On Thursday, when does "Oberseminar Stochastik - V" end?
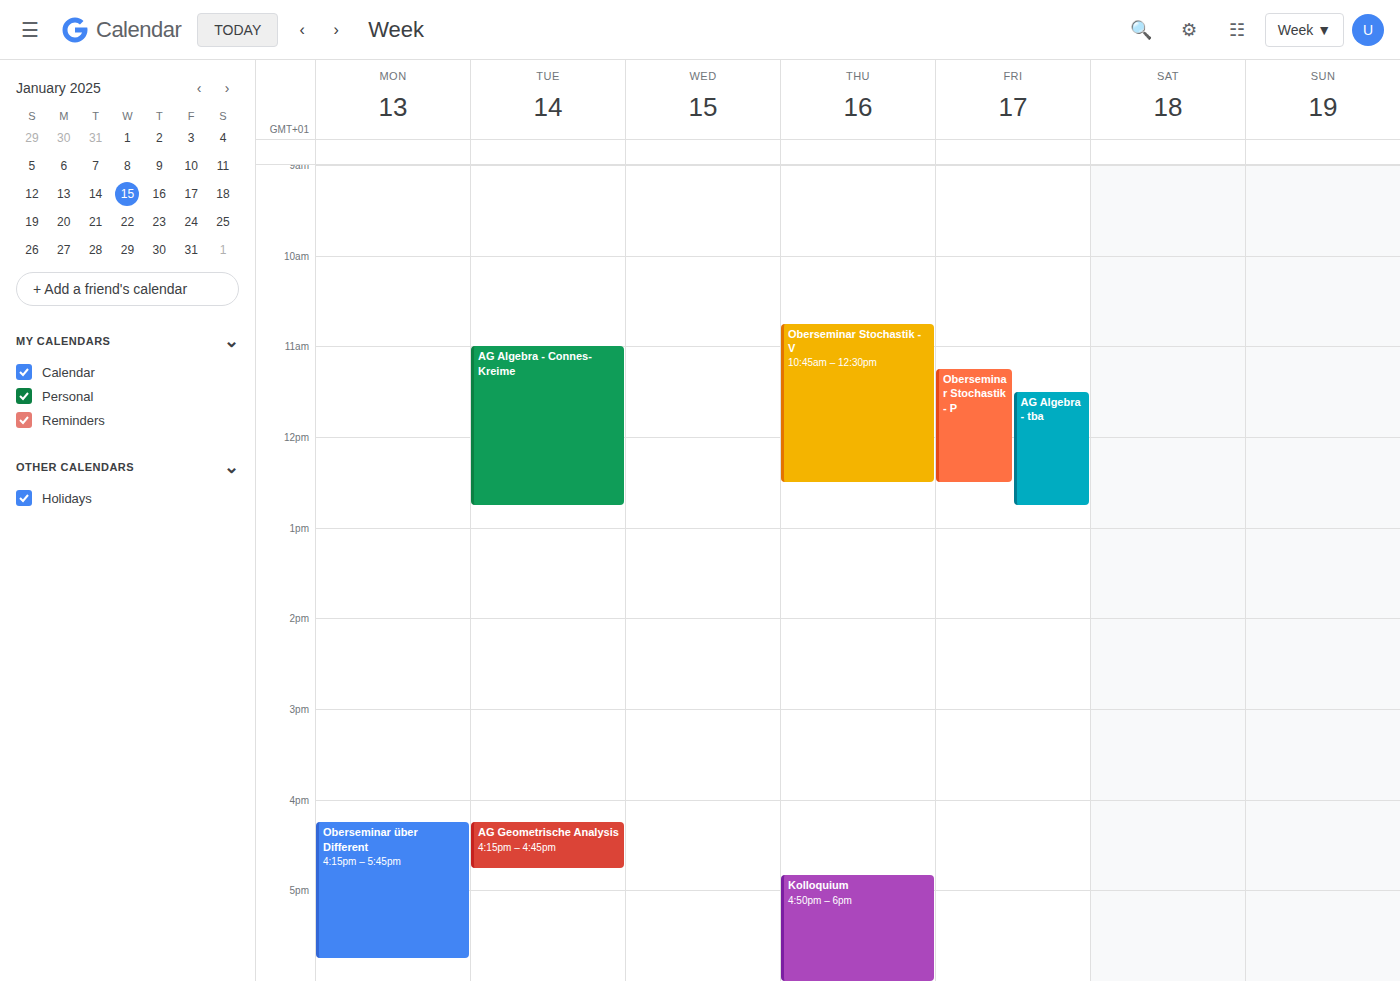
12:30 PM